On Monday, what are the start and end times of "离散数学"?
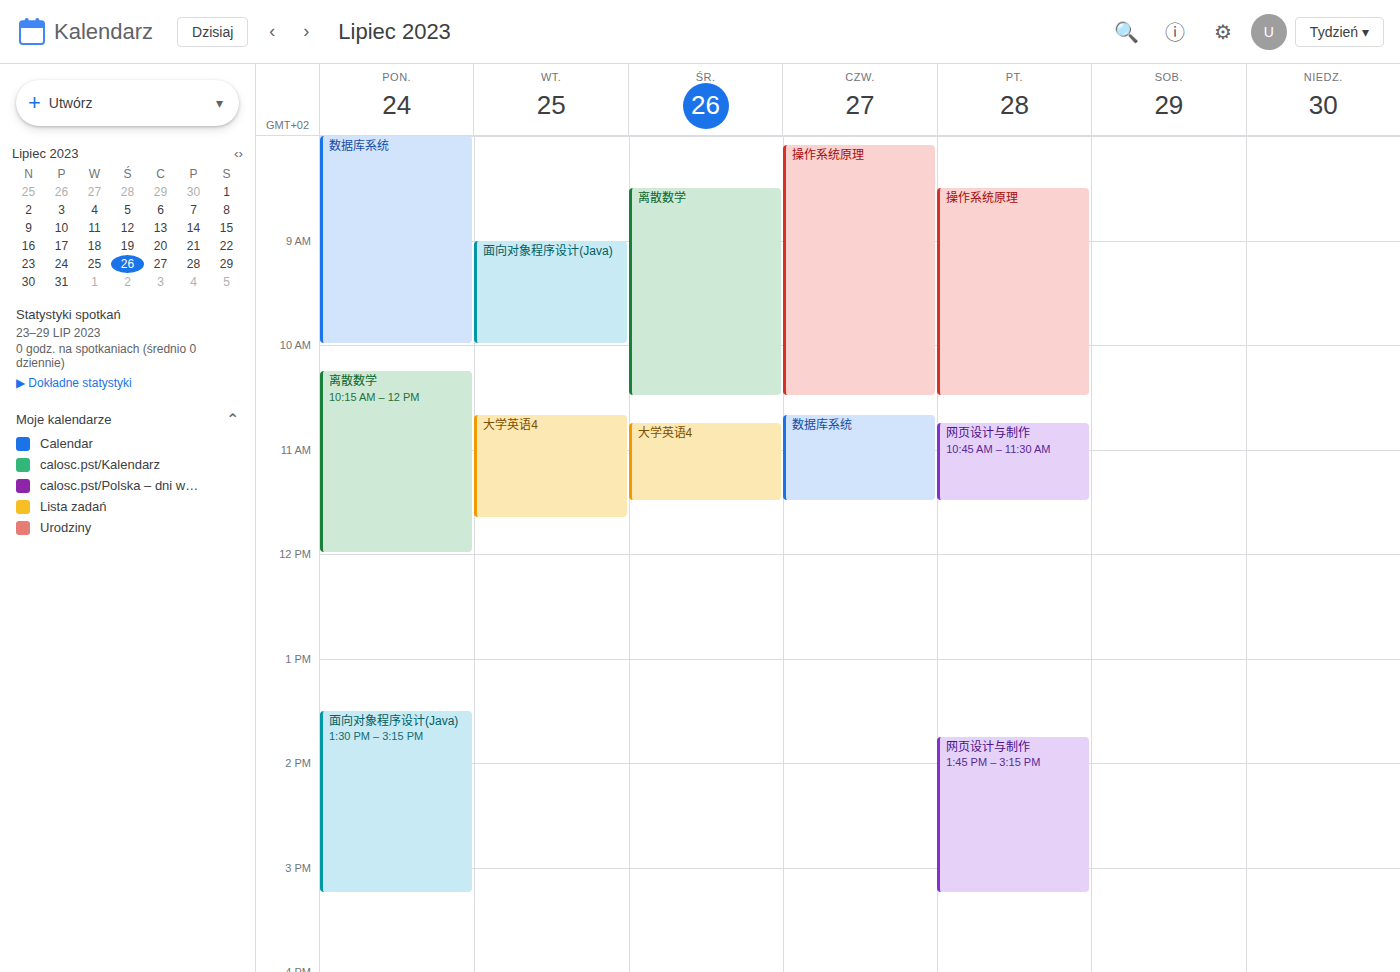
10:15 AM to 12:00 PM